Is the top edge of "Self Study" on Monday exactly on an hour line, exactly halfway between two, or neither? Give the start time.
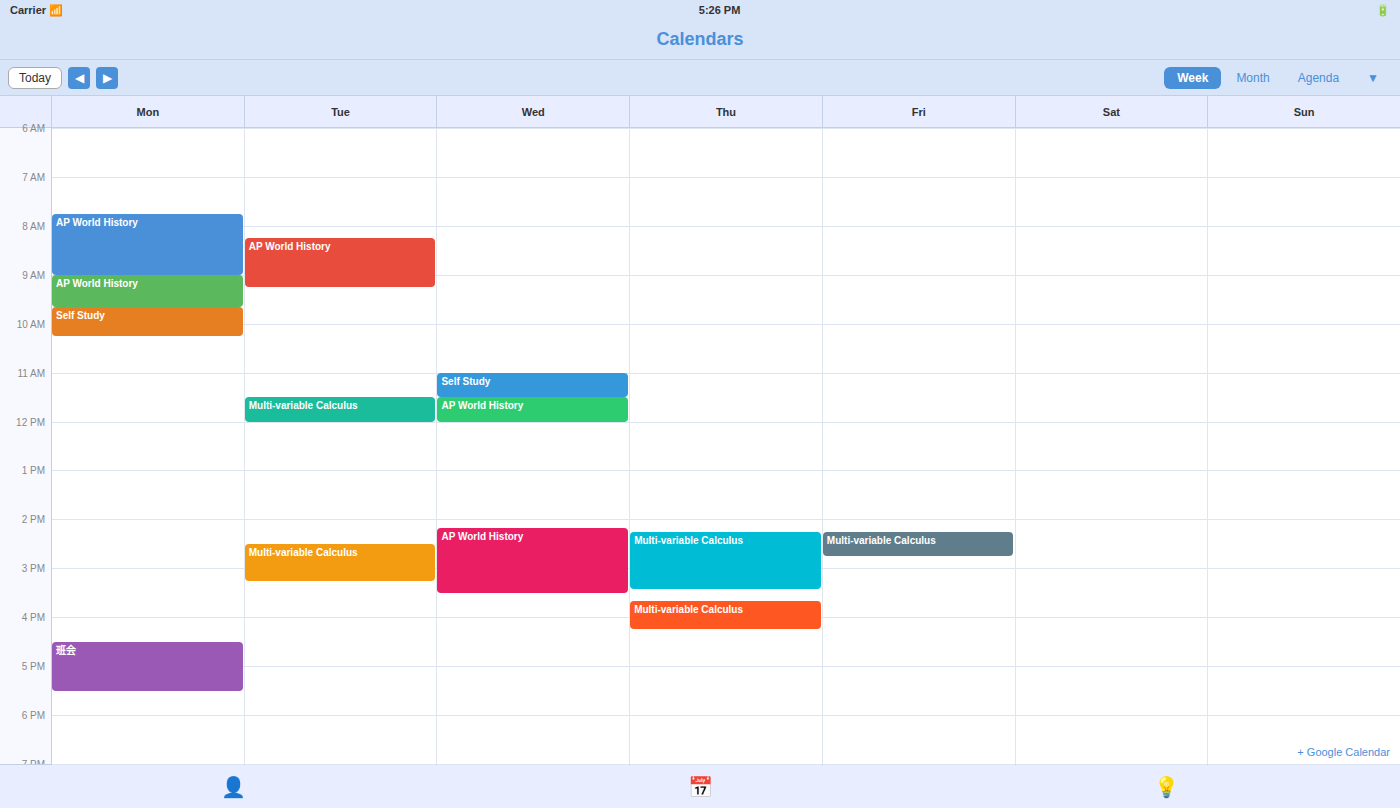
09:40 -- neither: 40 minutes below the 09:00 line and 20 minutes above the 10:00 line.